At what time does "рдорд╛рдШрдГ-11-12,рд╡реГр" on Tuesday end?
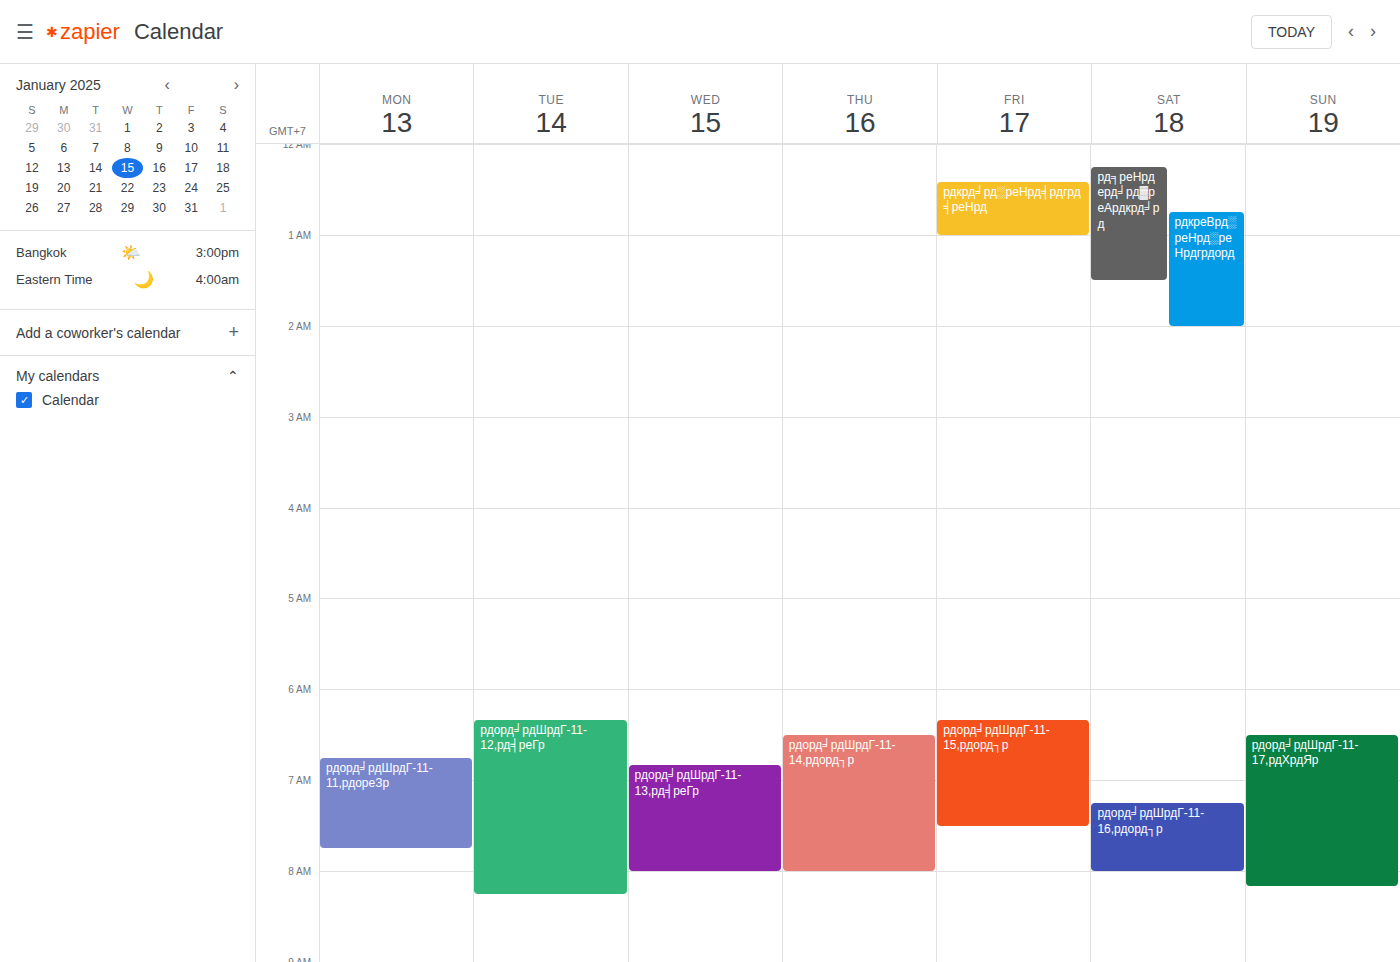
8:15 AM